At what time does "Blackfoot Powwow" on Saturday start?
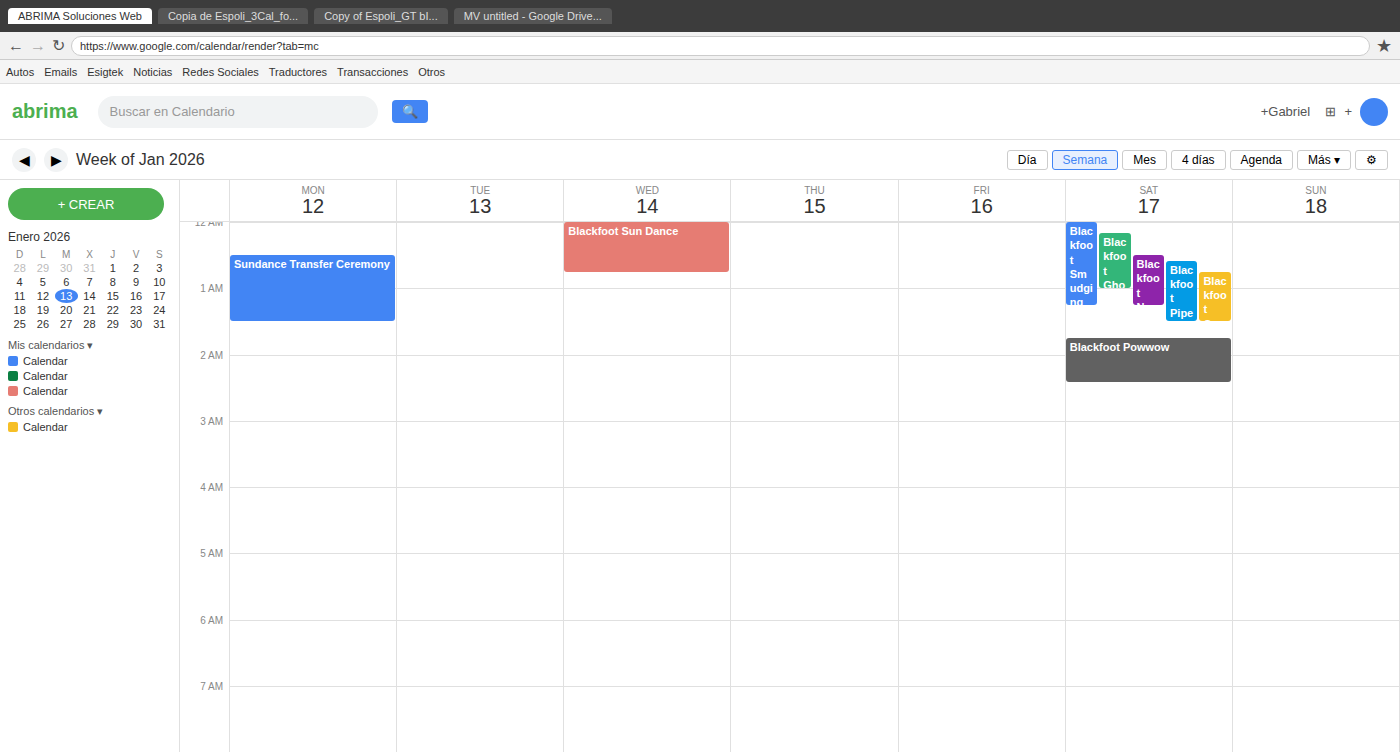
1:45 AM